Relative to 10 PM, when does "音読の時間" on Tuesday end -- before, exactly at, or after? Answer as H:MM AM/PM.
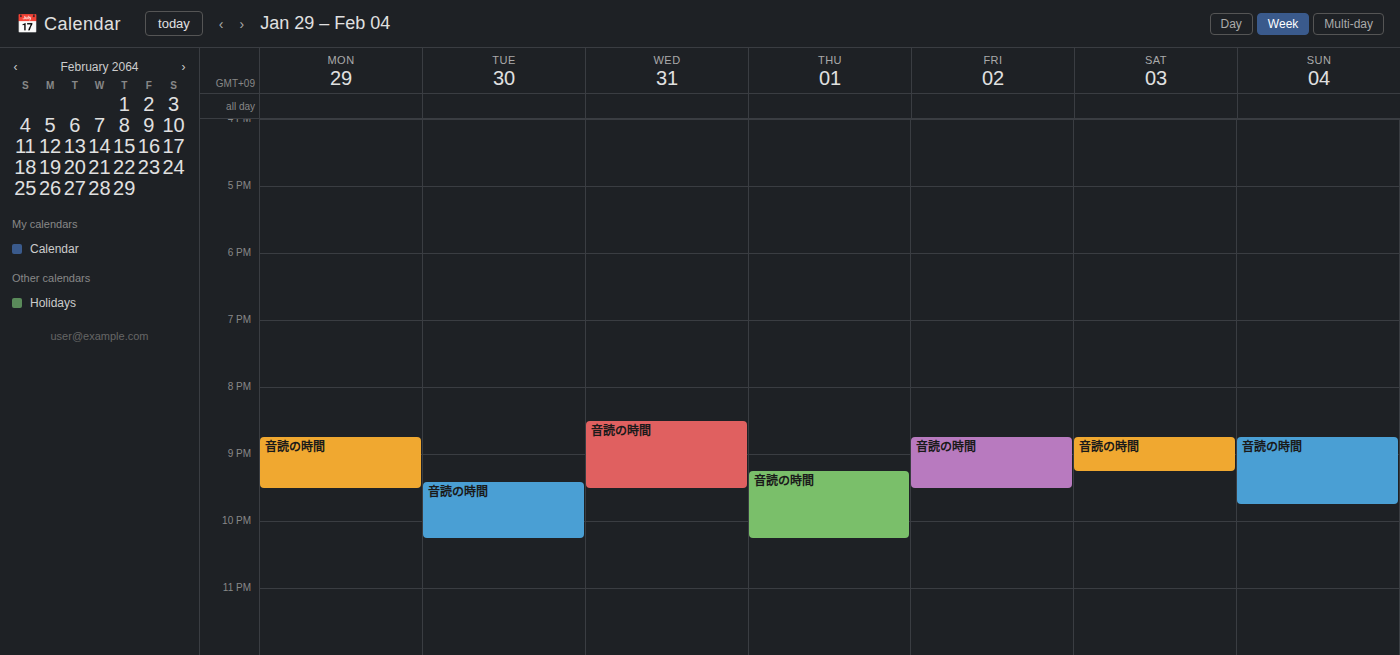
10:15 PM -- after 10 PM, 15 minutes below the 10 PM line.